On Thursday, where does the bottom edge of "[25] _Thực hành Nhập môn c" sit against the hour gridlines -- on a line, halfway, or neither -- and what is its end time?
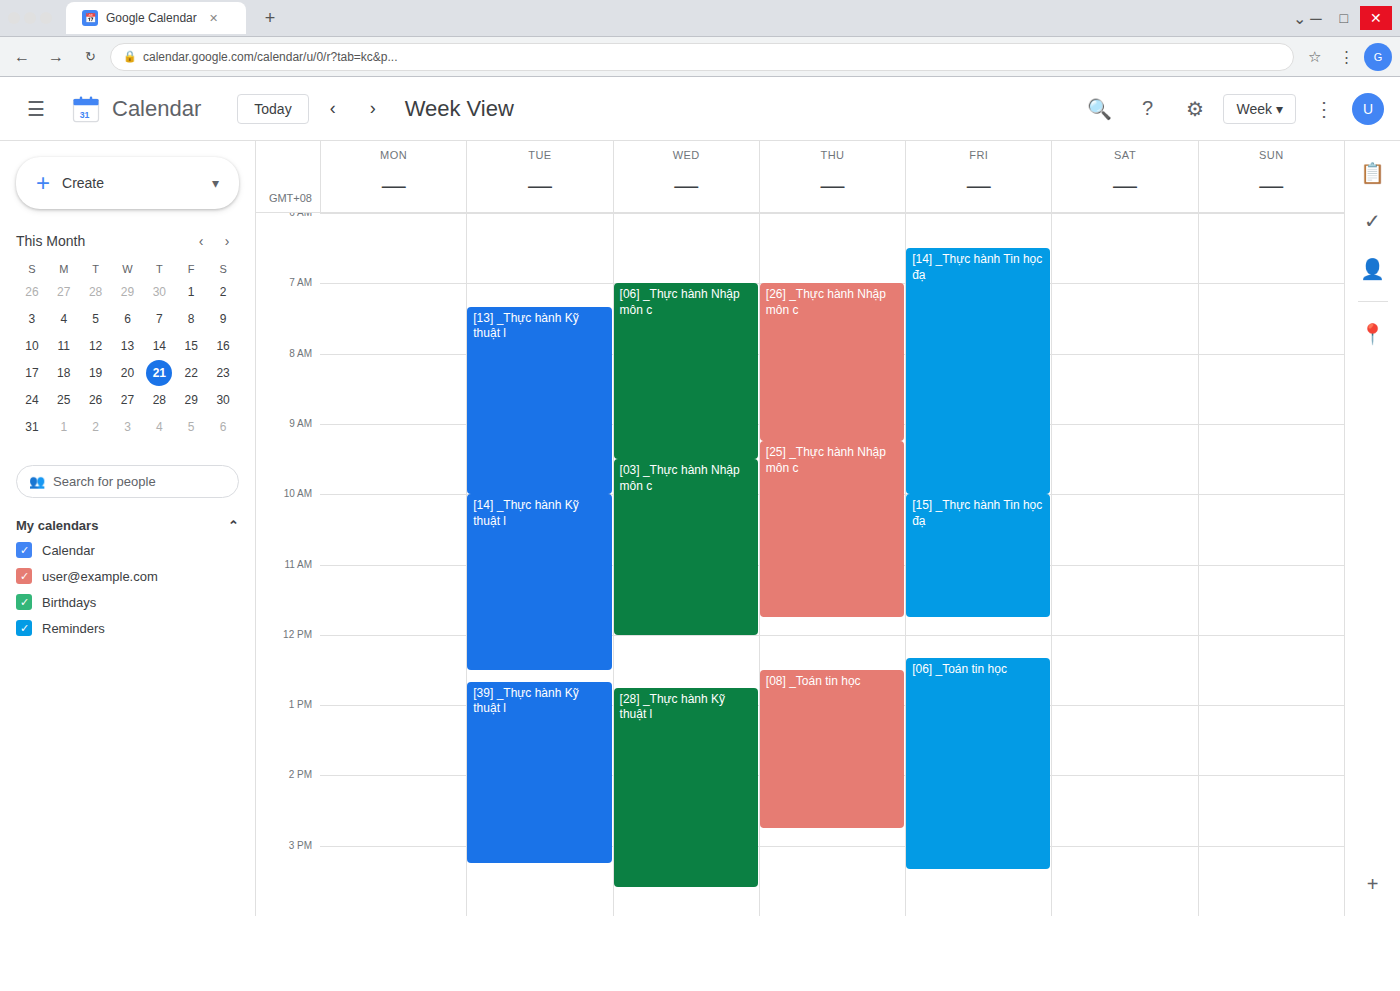
11:45 AM -- neither: three quarters of the way from the 11 AM line to the 12 PM line.